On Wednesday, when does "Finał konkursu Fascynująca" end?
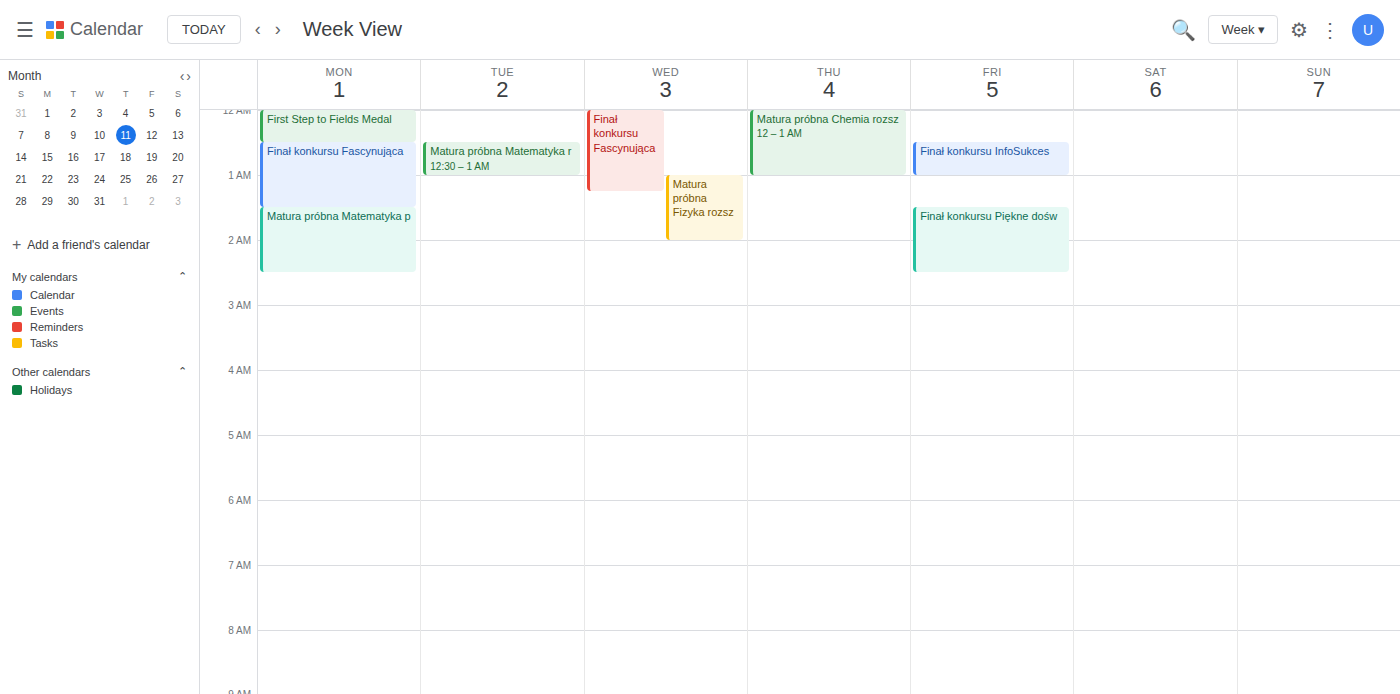
1:15 AM